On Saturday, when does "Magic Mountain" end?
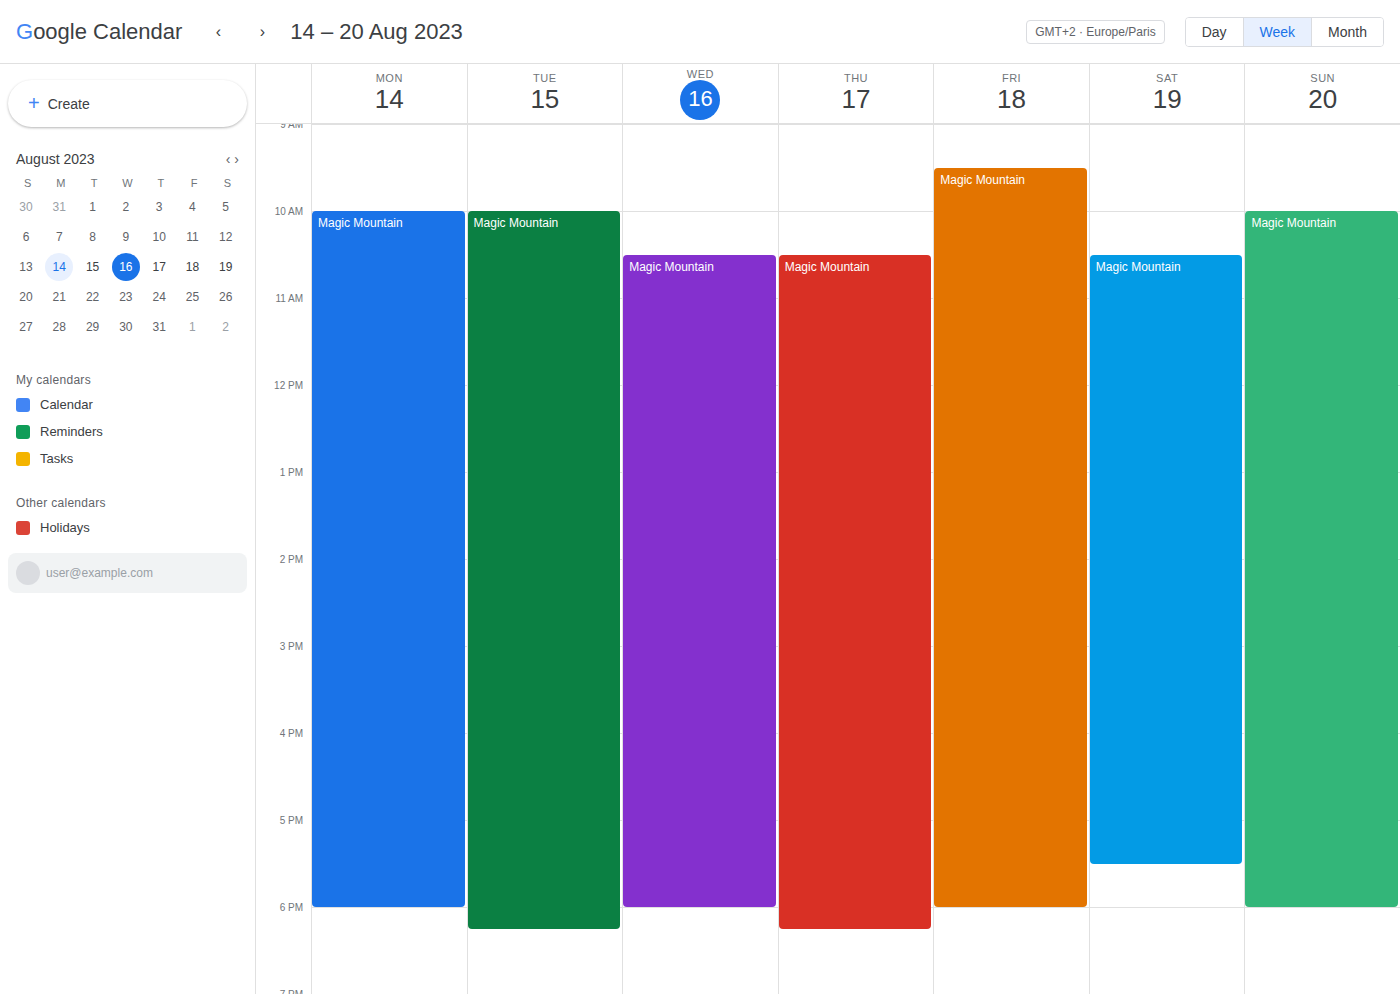
5:30 PM